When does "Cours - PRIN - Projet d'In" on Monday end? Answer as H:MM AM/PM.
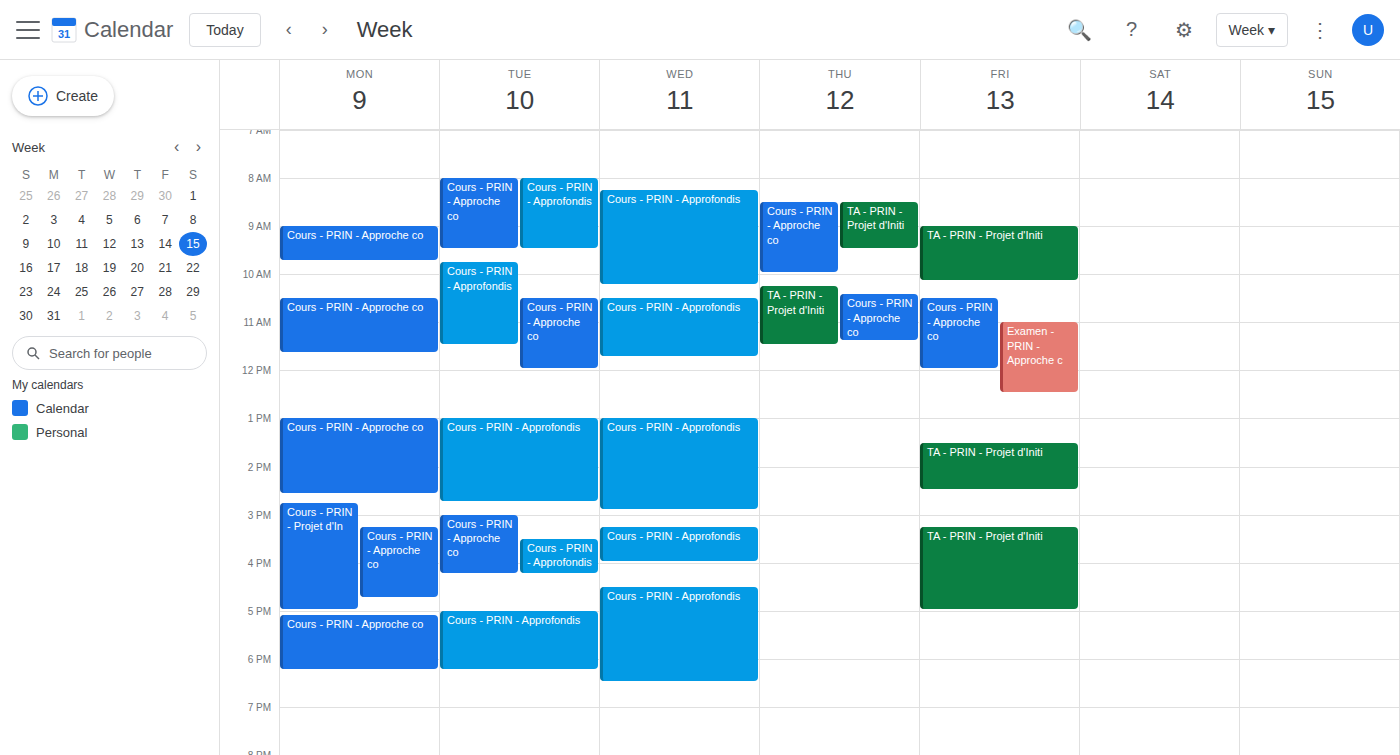
5:00 PM